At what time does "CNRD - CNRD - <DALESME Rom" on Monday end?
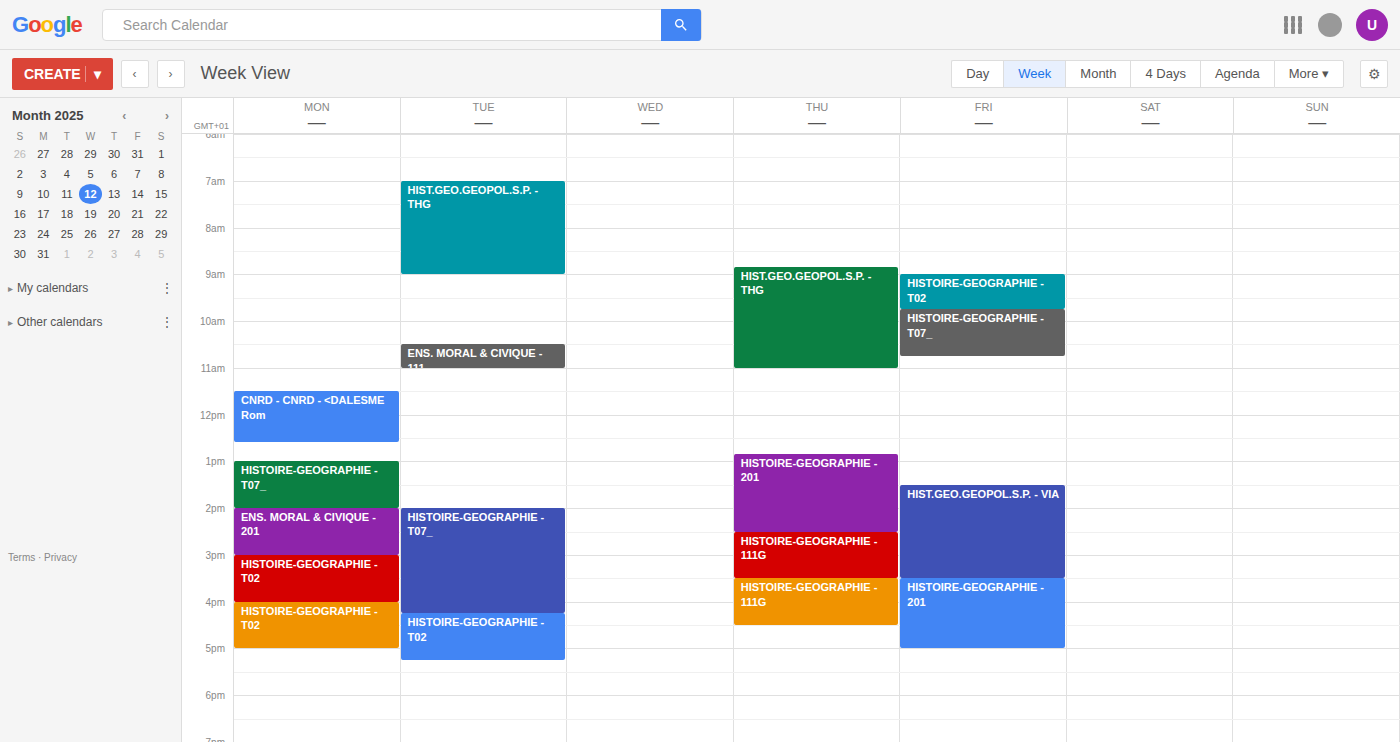
12:35 PM